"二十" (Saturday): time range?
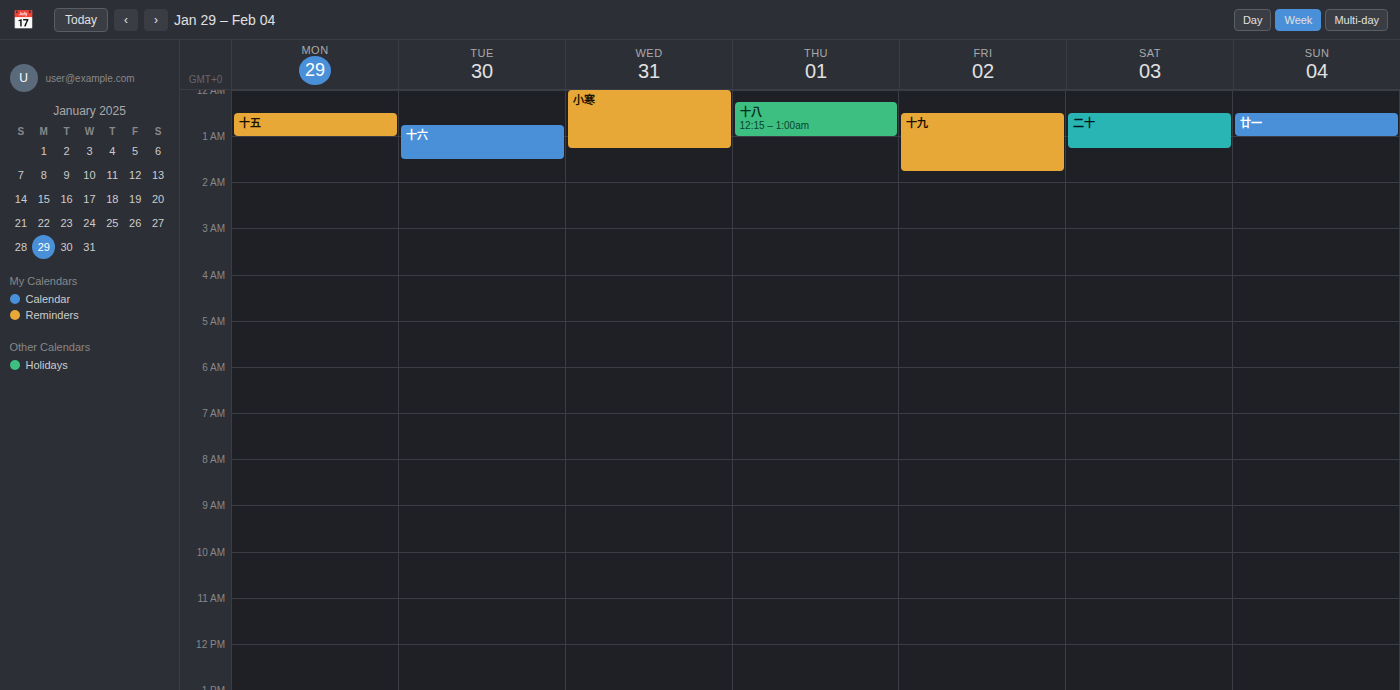
12:30 AM to 1:15 AM